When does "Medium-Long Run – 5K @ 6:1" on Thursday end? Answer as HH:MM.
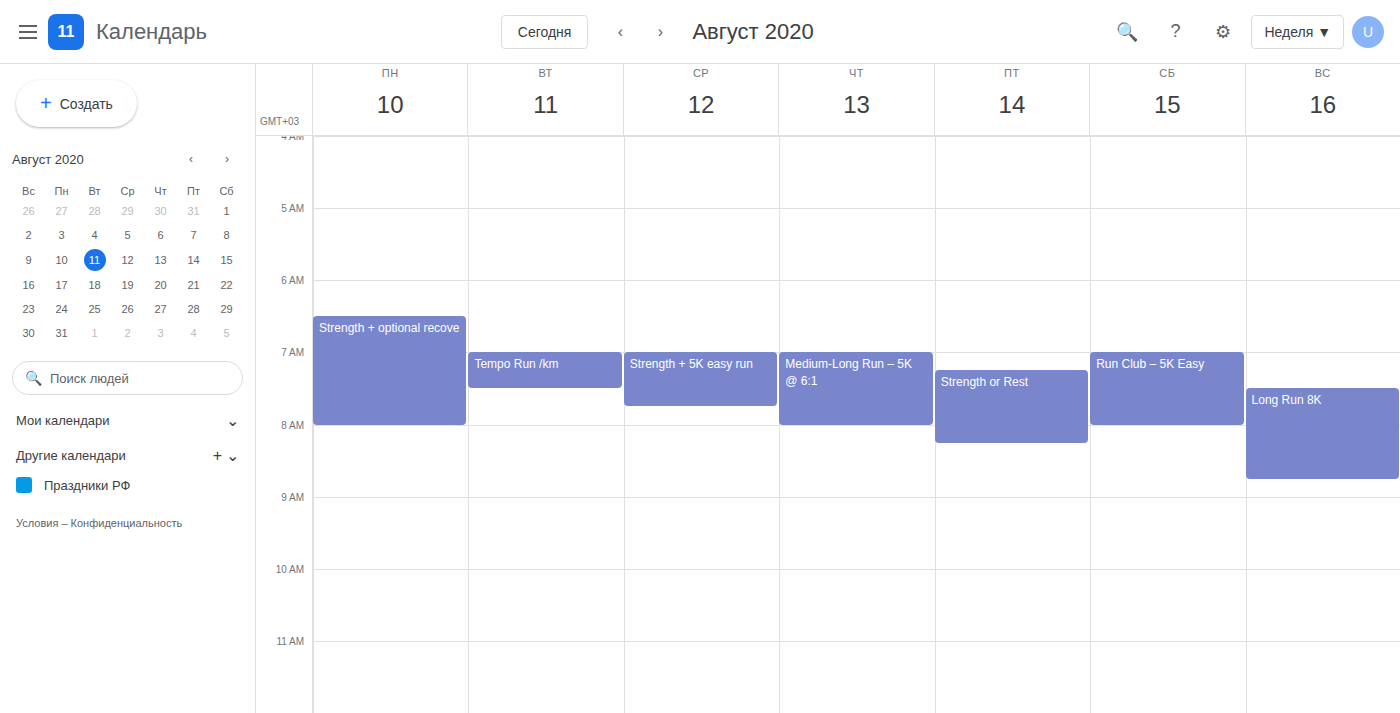
08:00